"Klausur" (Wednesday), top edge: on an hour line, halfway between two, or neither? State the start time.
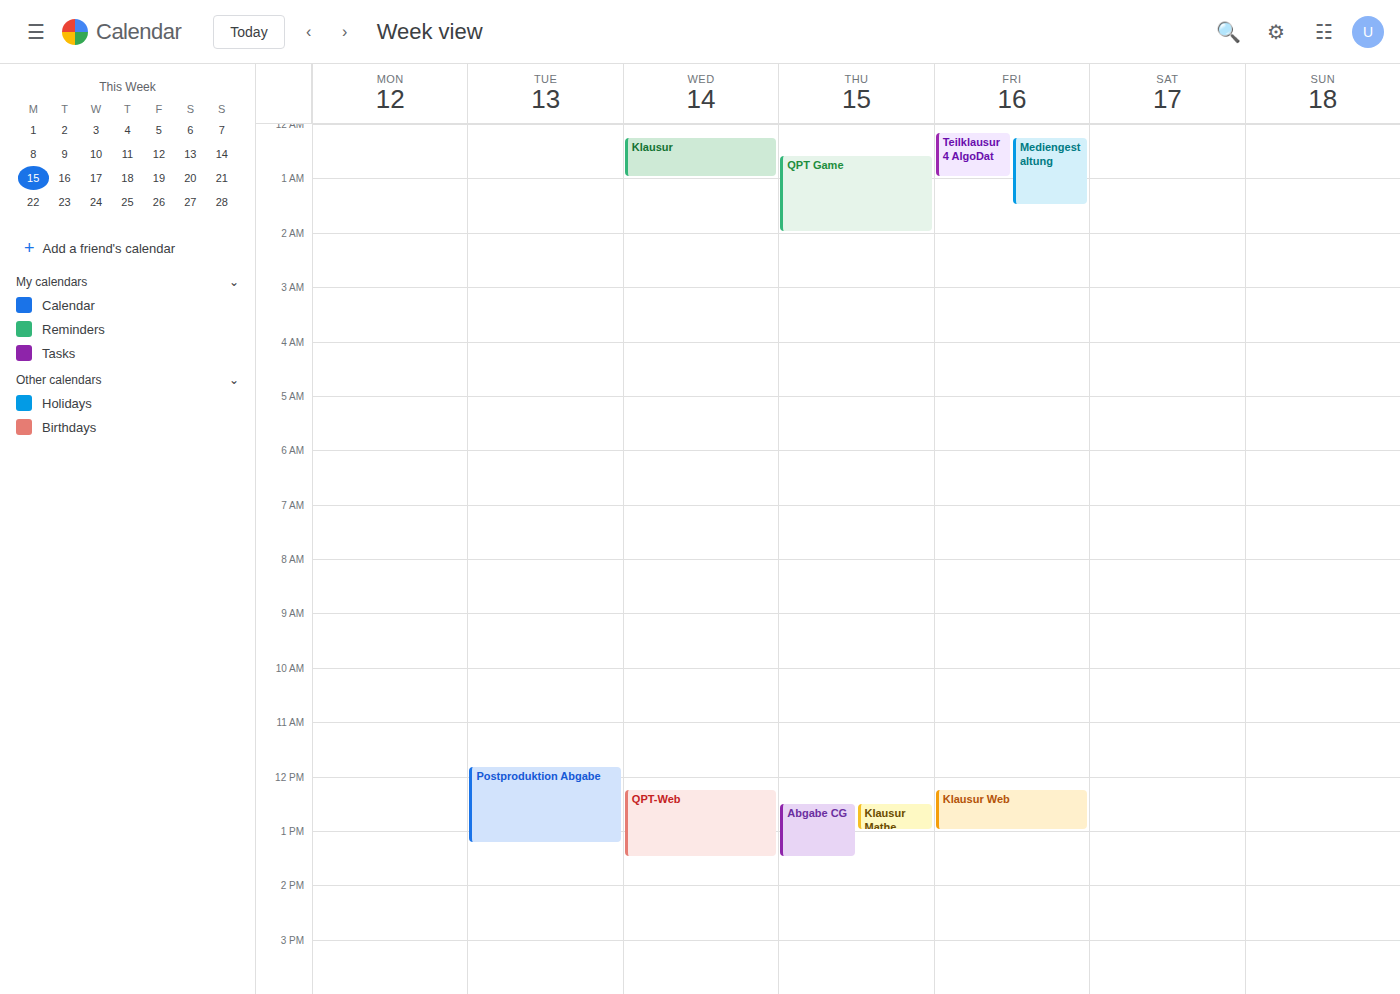
00:15 -- neither: a quarter of the way from the 00:00 line to the 01:00 line.